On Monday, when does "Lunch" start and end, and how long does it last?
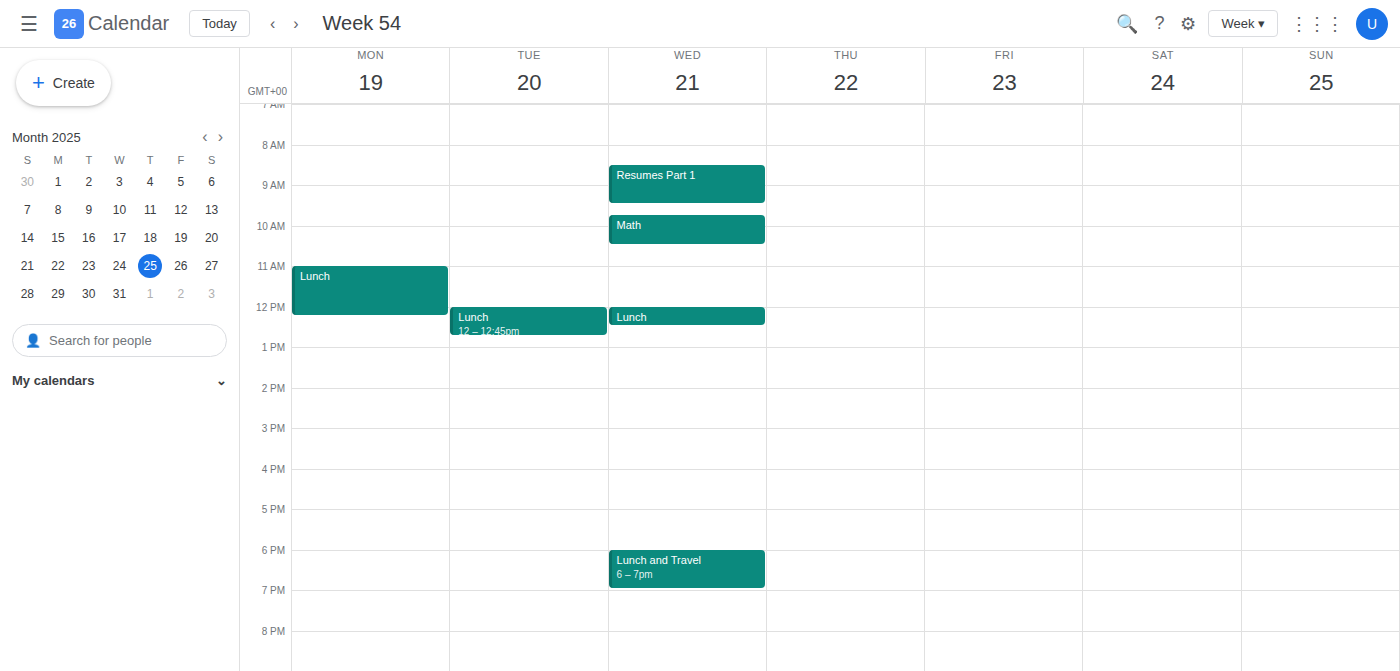
11:00 AM to 12:15 PM, 1 hour 15 minutes